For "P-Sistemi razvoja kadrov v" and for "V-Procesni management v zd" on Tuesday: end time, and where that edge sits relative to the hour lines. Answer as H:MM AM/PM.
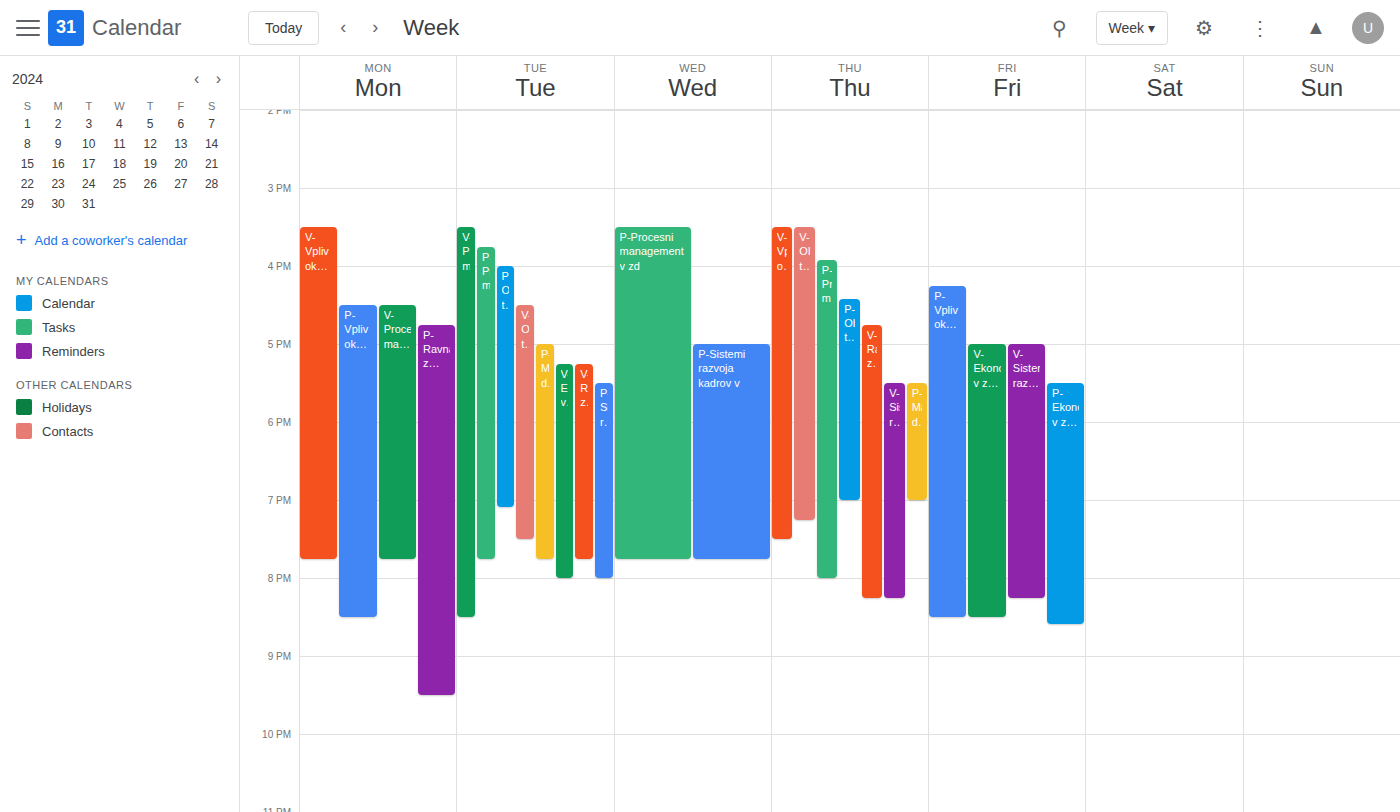
"P-Sistemi razvoja kadrov v": 8:00 PM, exactly on the 8 PM line. "V-Procesni management v zd": 8:30 PM, halfway between the 8 PM and 9 PM lines.